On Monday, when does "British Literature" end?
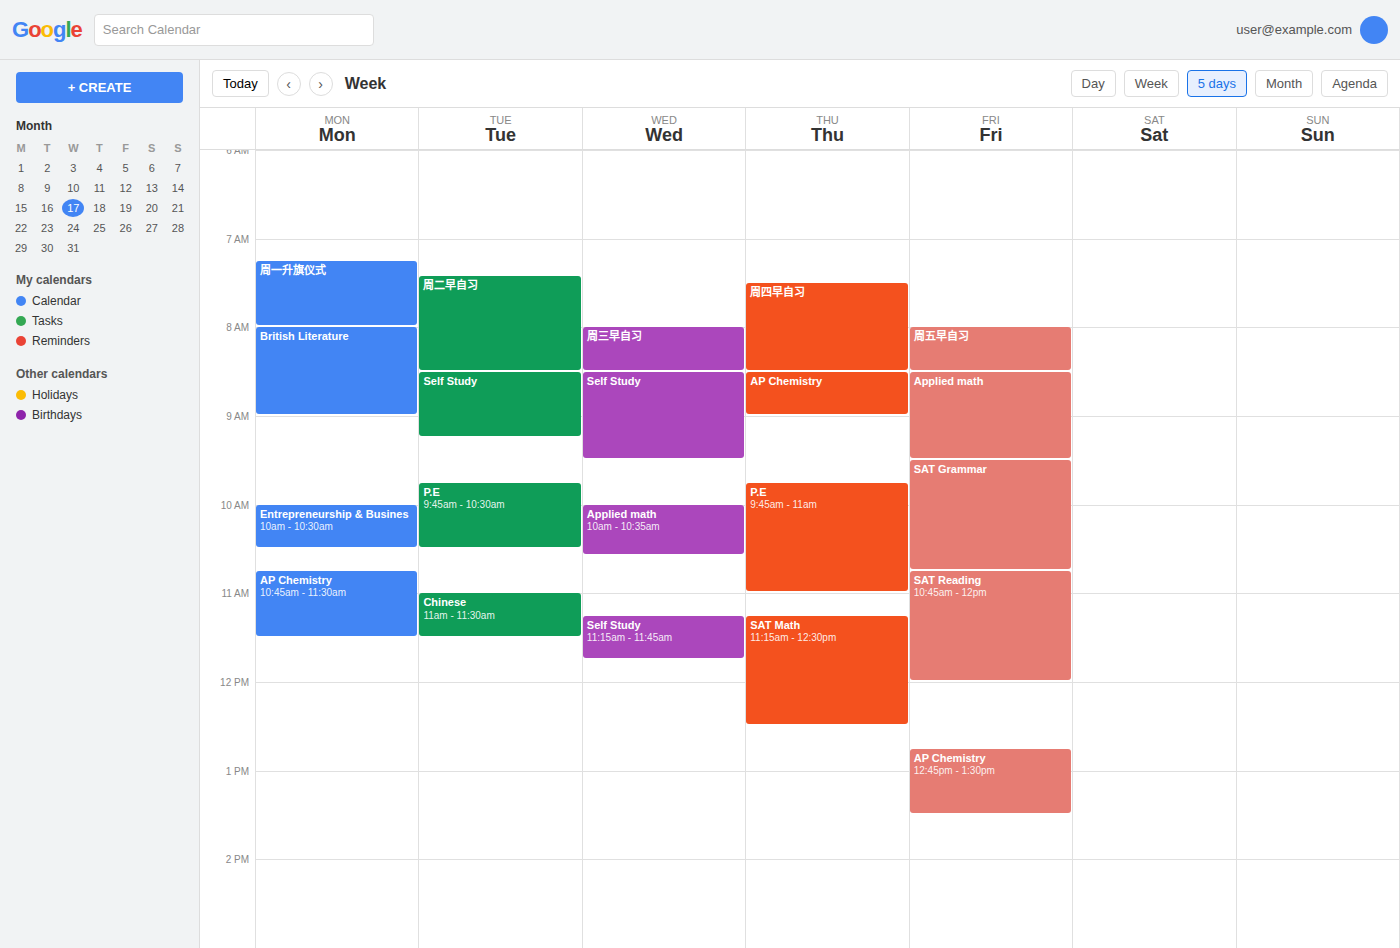
9:00 AM